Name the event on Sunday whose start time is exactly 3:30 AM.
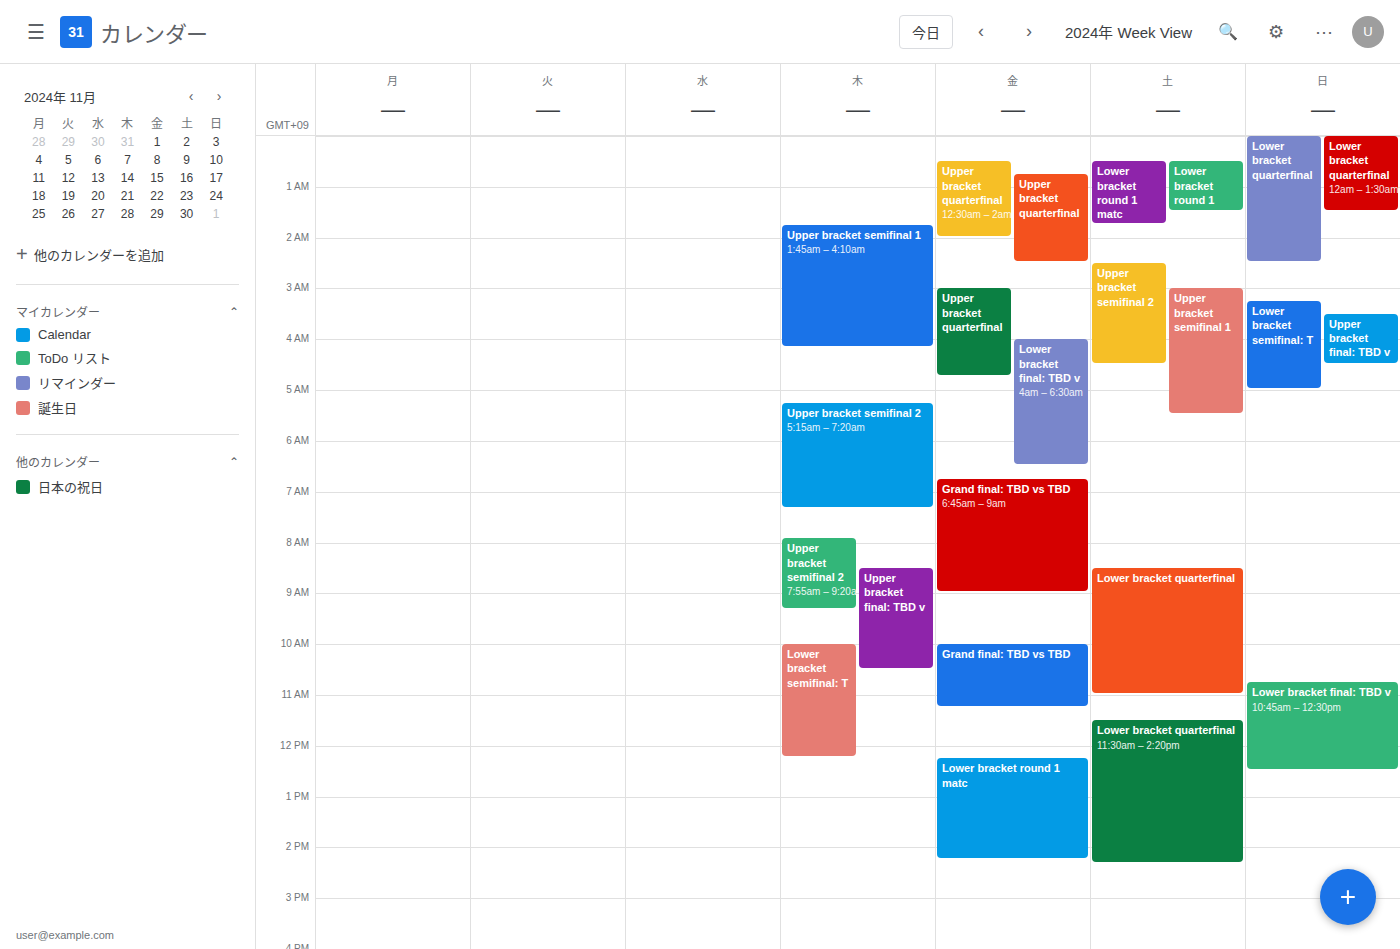
"Upper bracket final: TBD v"